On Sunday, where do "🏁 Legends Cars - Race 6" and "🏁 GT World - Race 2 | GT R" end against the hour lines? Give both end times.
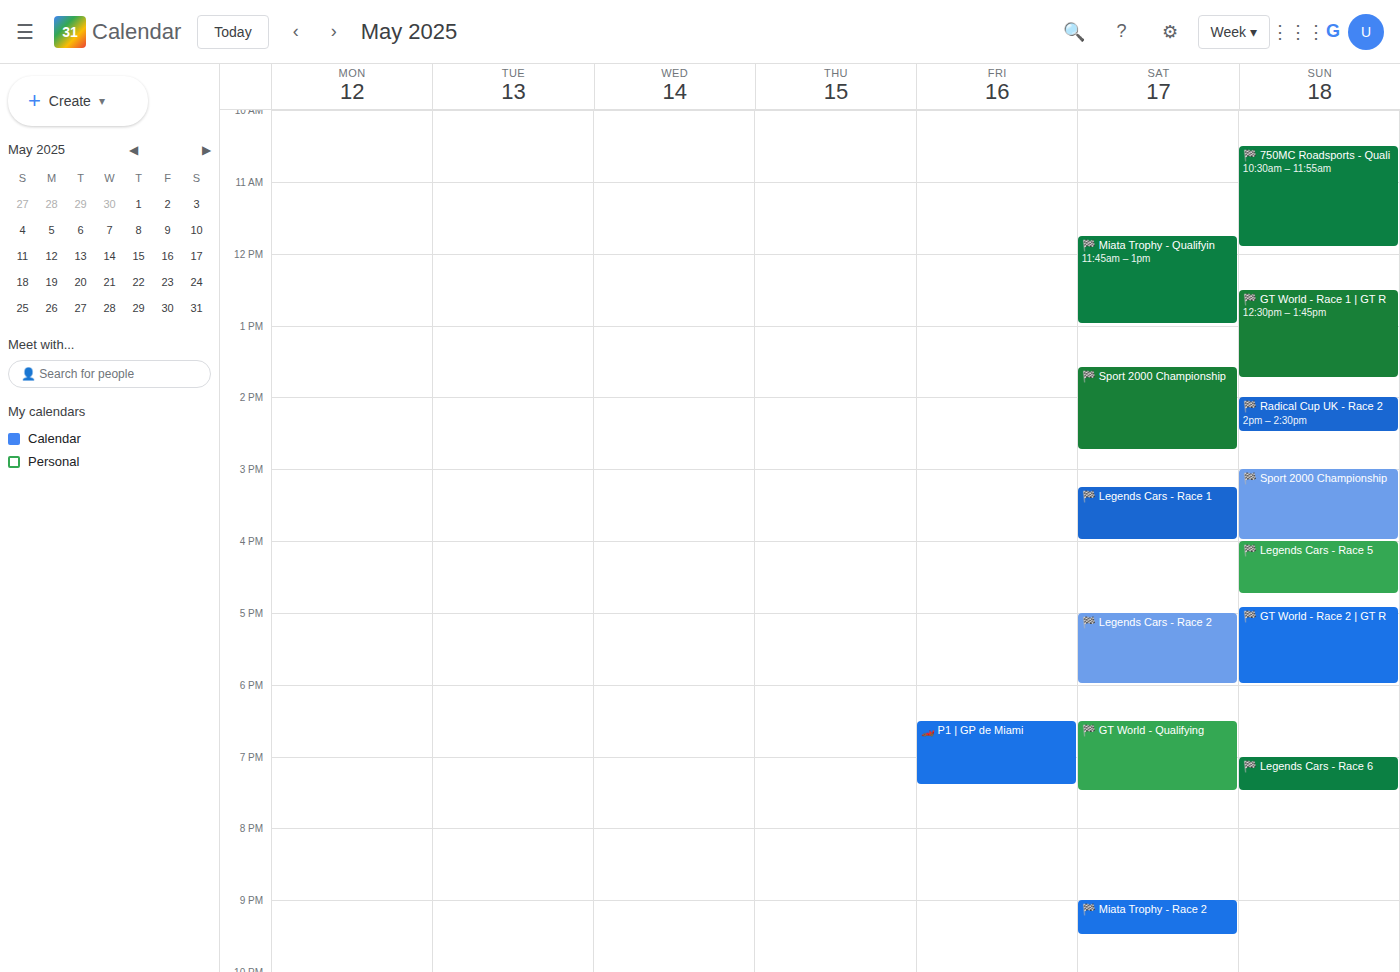
"🏁 Legends Cars - Race 6": 7:30 PM, halfway between the 7 PM and 8 PM lines. "🏁 GT World - Race 2 | GT R": 6:00 PM, exactly on the 6 PM line.